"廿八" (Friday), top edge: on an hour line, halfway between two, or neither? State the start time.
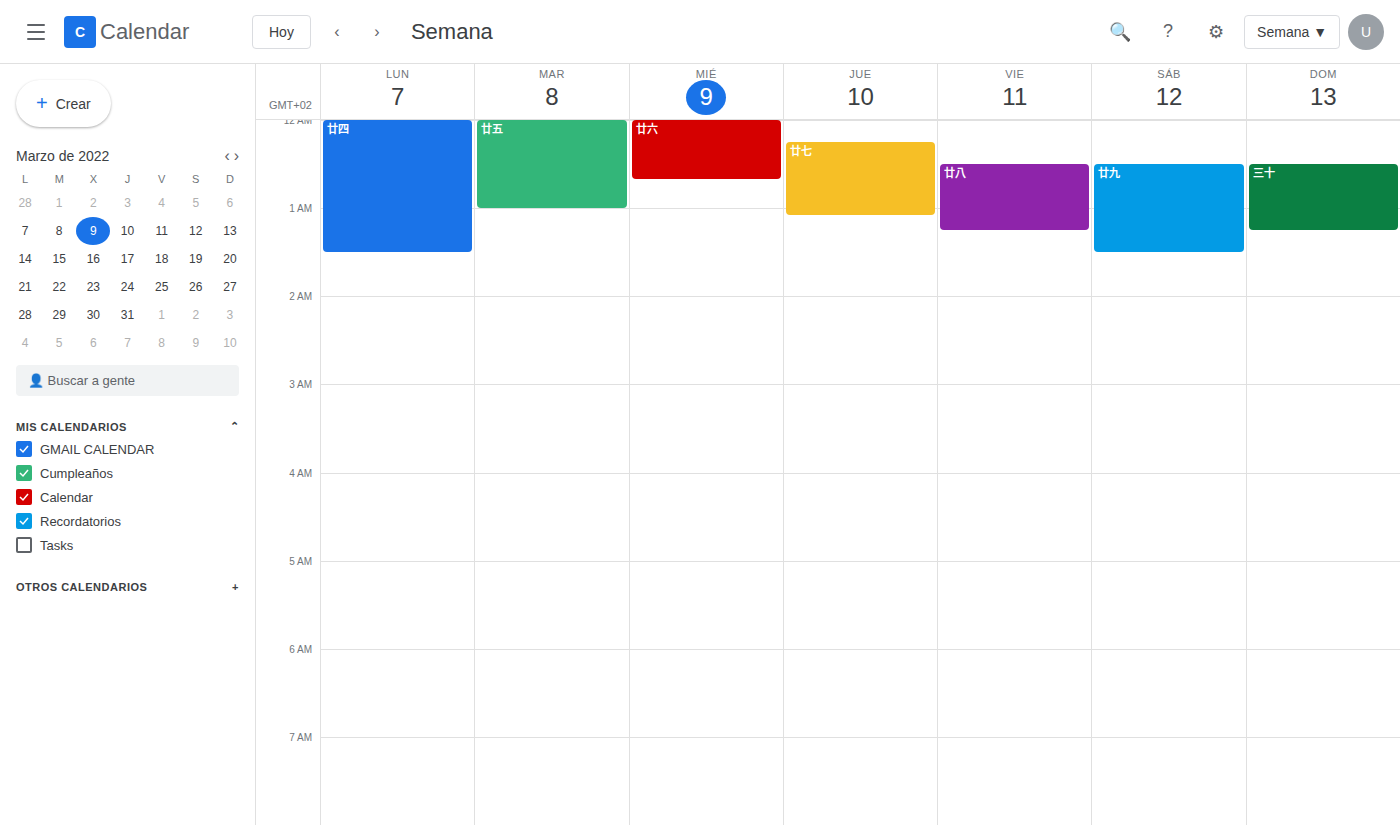
12:30 AM -- halfway between the 12 AM and 1 AM lines.